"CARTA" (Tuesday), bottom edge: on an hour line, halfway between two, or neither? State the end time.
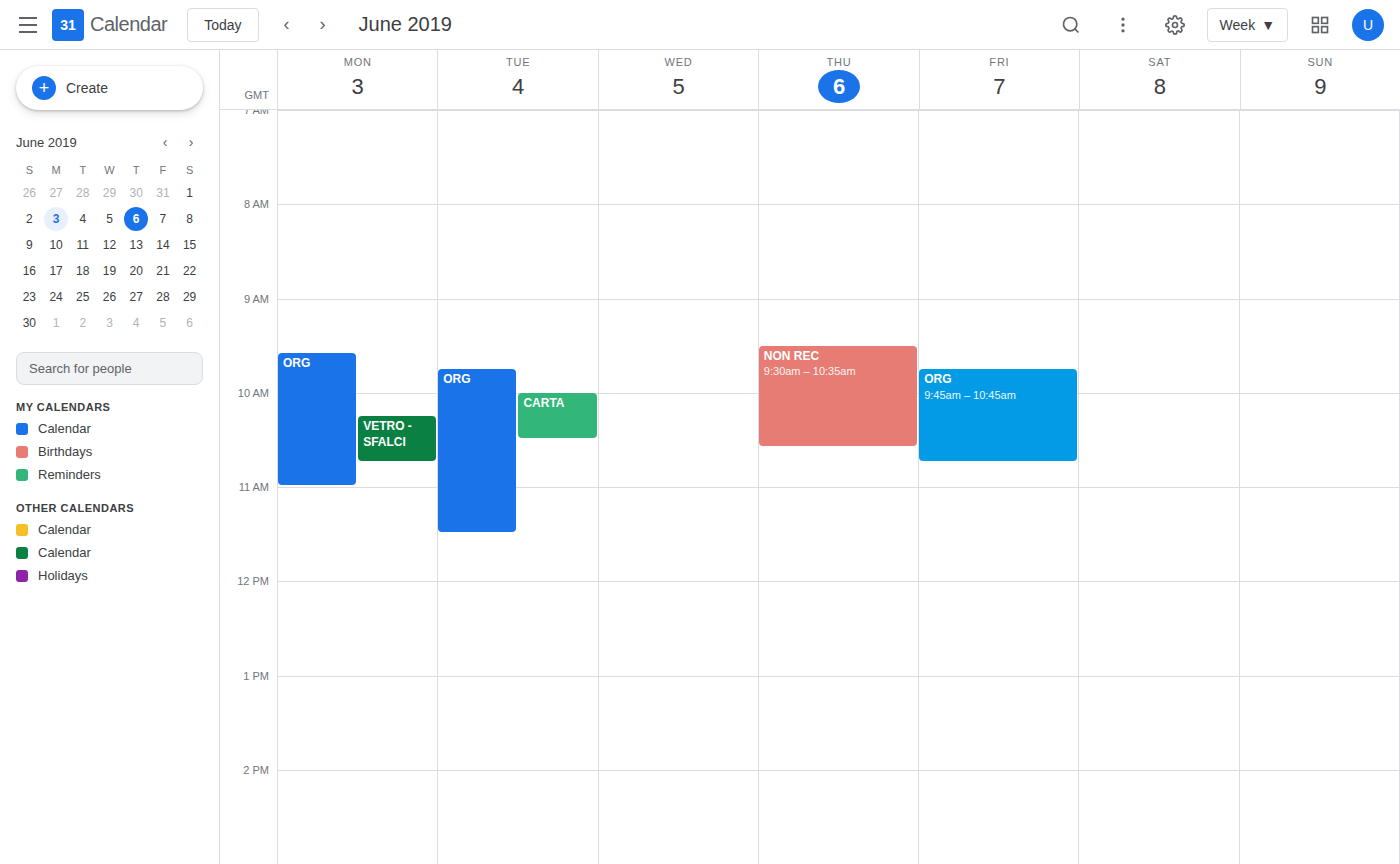
10:30 AM -- halfway between the 10 AM and 11 AM lines.